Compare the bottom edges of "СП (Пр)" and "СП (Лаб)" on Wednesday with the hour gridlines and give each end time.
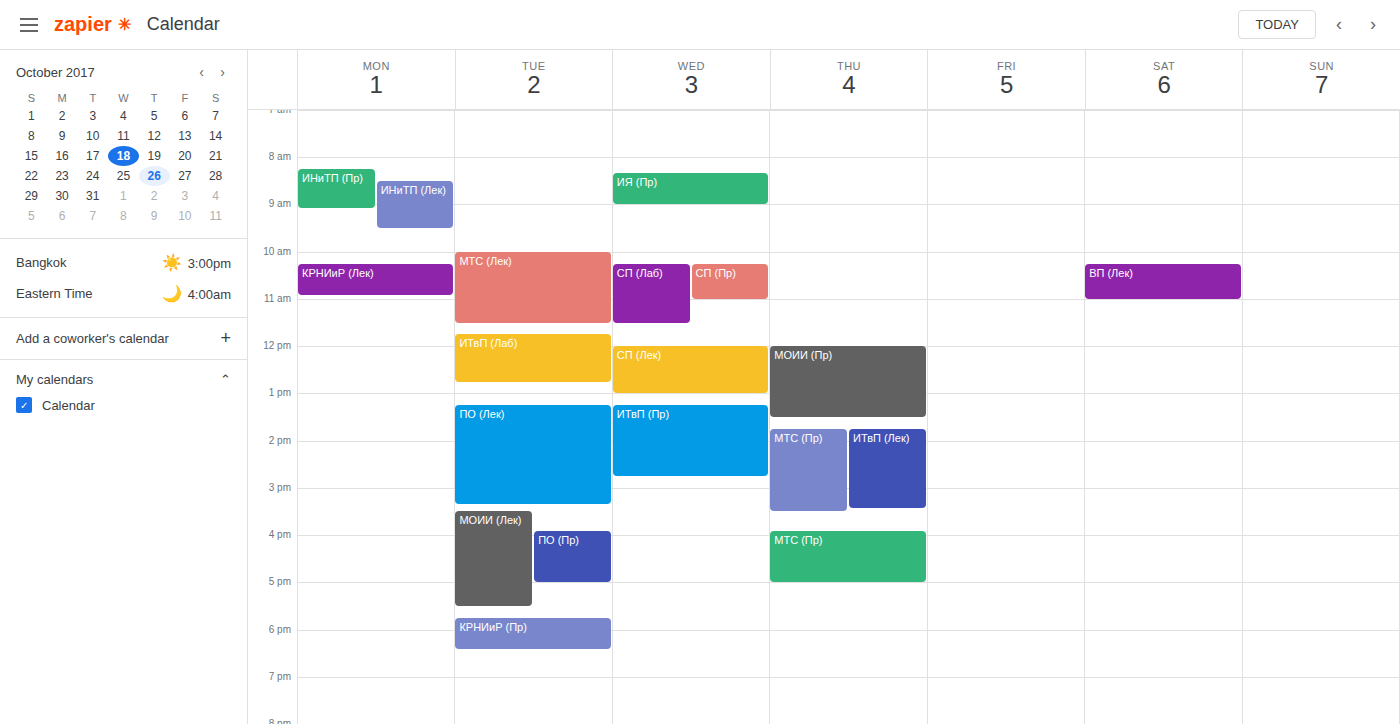
"СП (Пр)": 11:00 AM, exactly on the 11 AM line. "СП (Лаб)": 11:30 AM, halfway between the 11 AM and 12 PM lines.